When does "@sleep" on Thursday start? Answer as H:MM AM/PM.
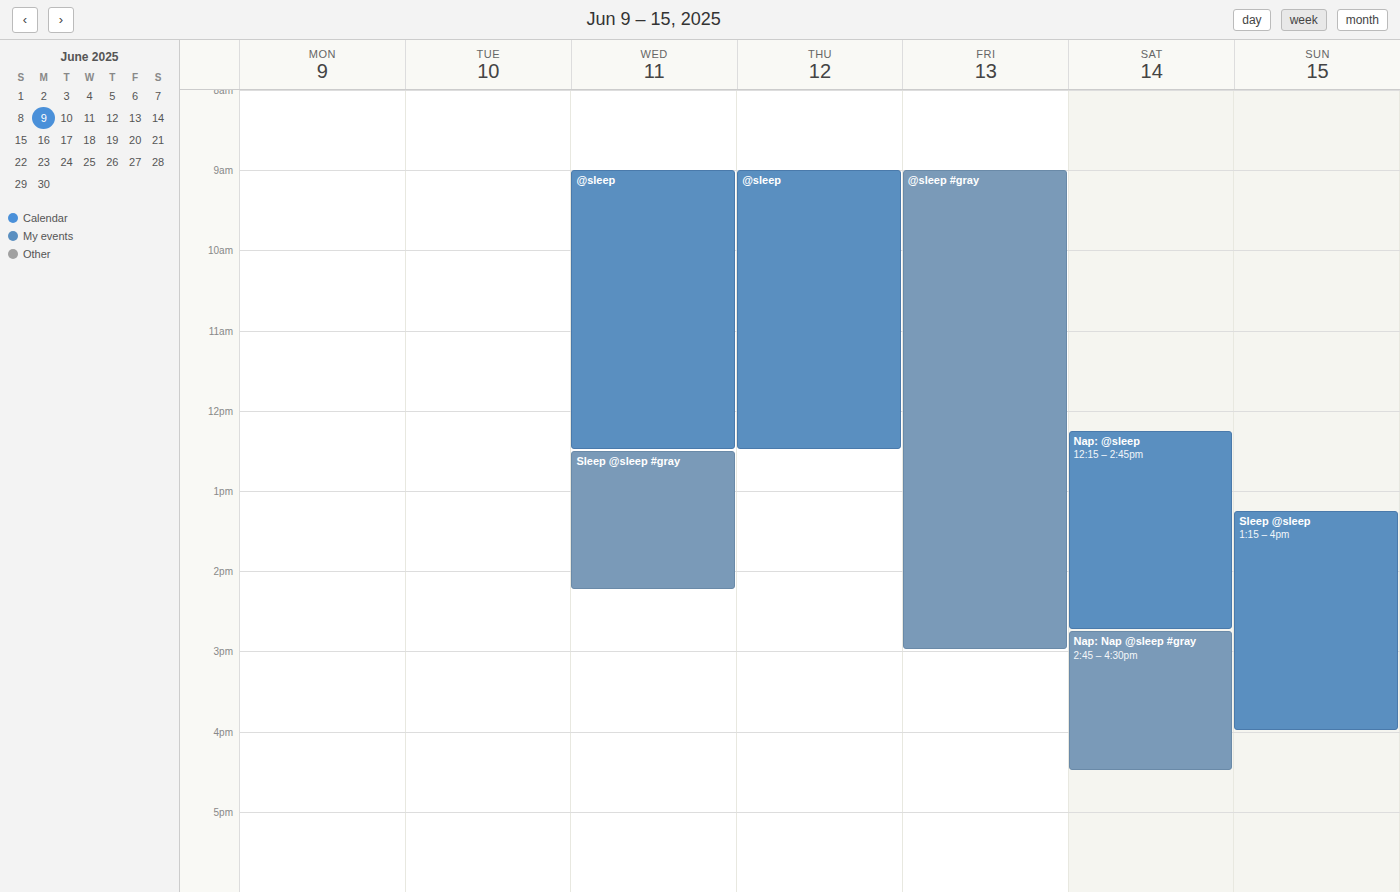
9:00 AM